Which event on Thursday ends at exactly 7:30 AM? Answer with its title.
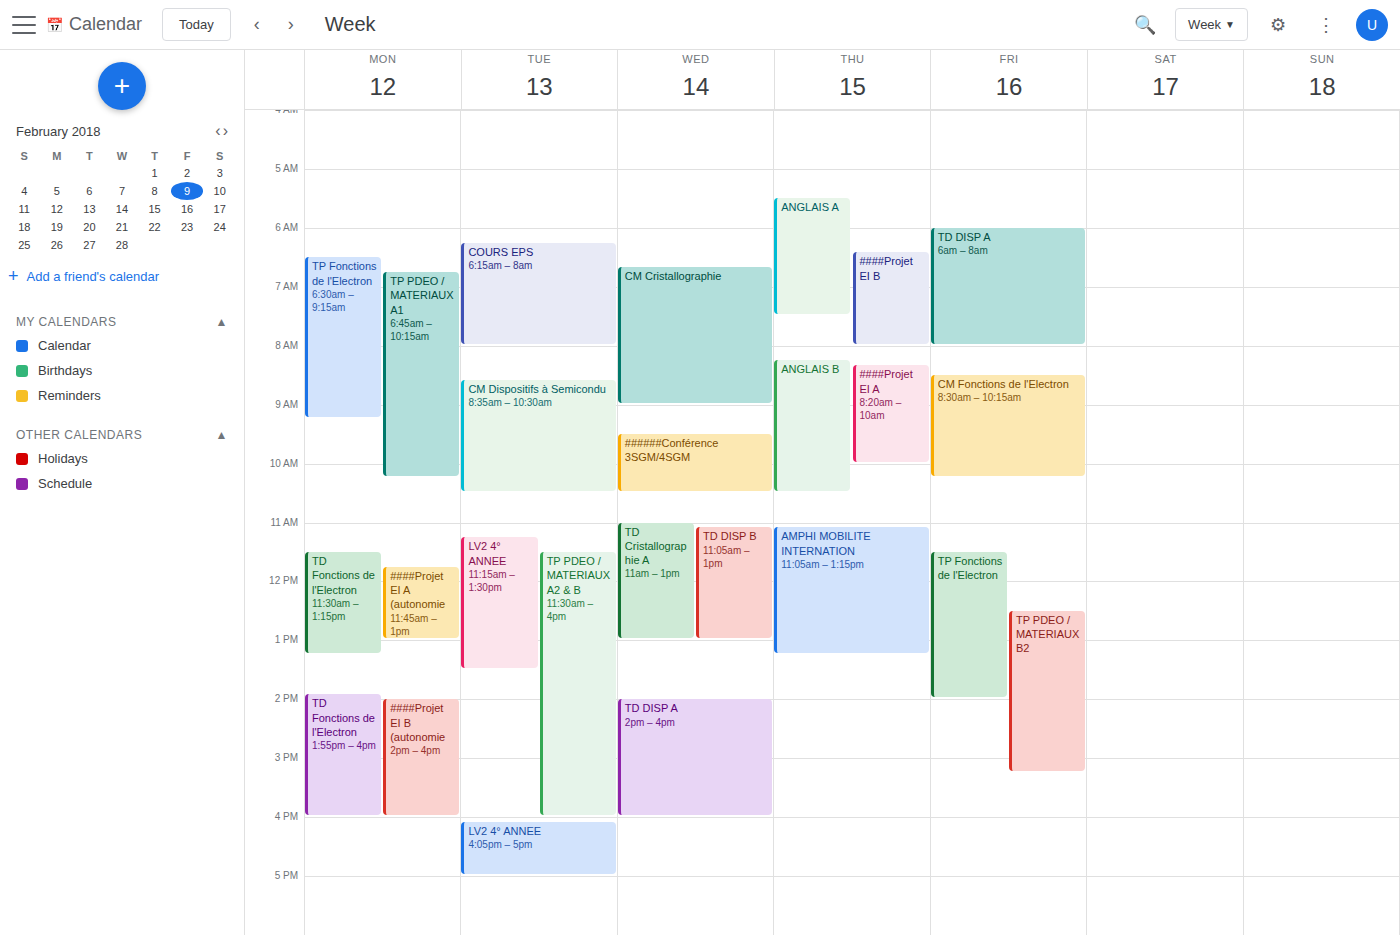
"ANGLAIS A"